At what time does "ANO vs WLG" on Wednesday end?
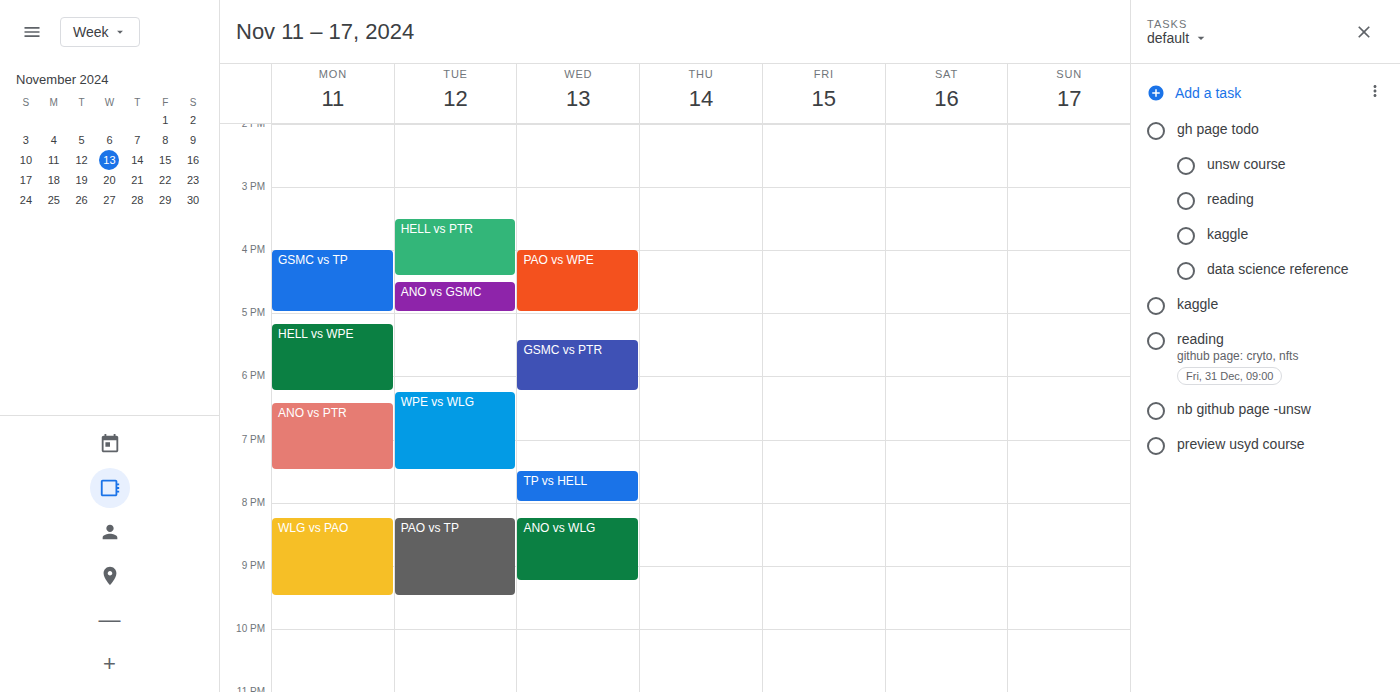
21:15